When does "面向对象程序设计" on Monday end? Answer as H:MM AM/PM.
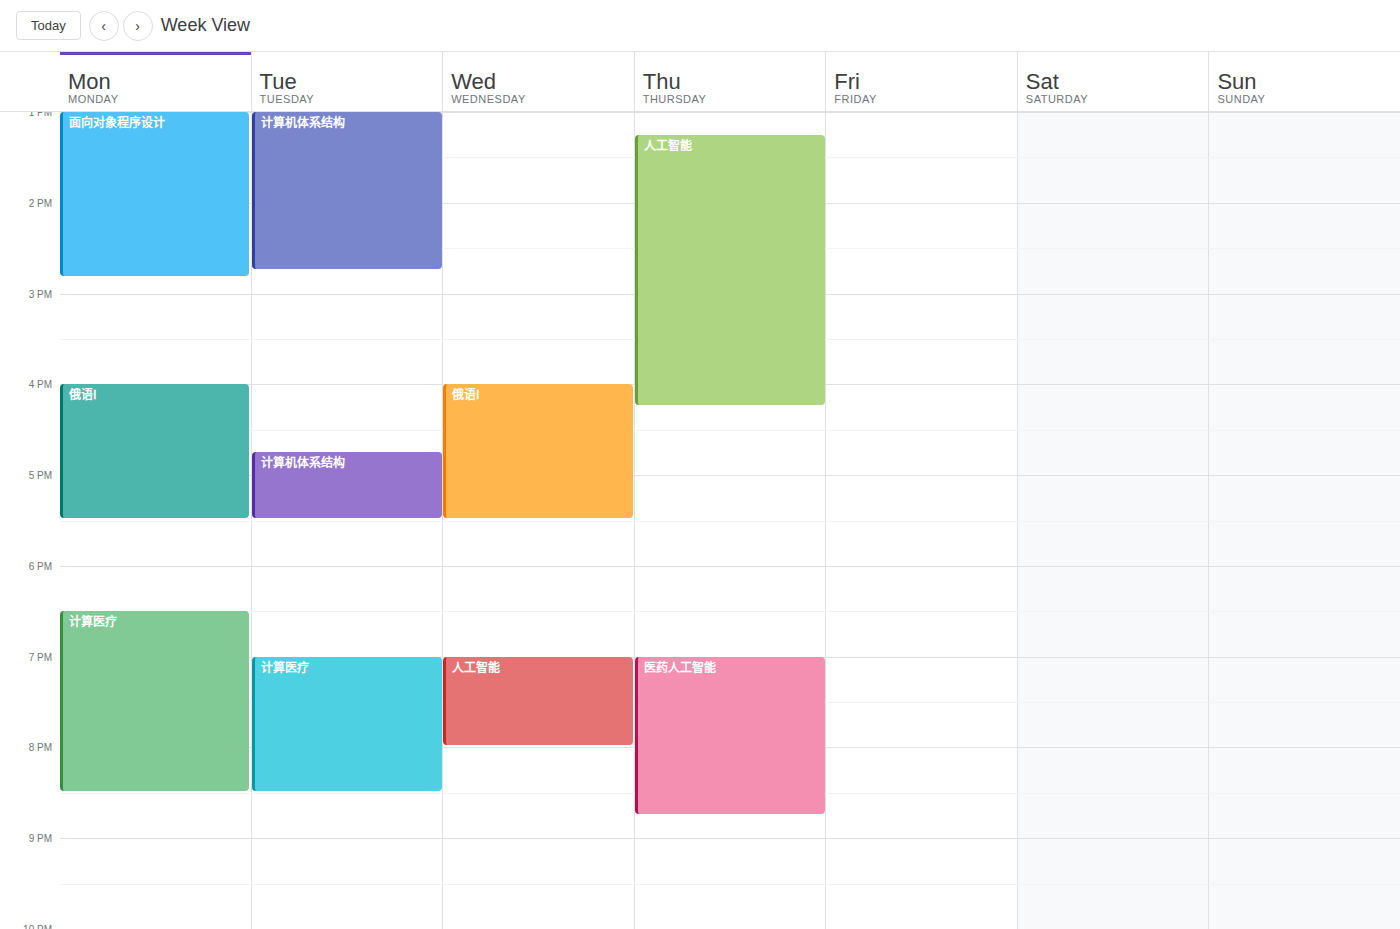
2:50 PM